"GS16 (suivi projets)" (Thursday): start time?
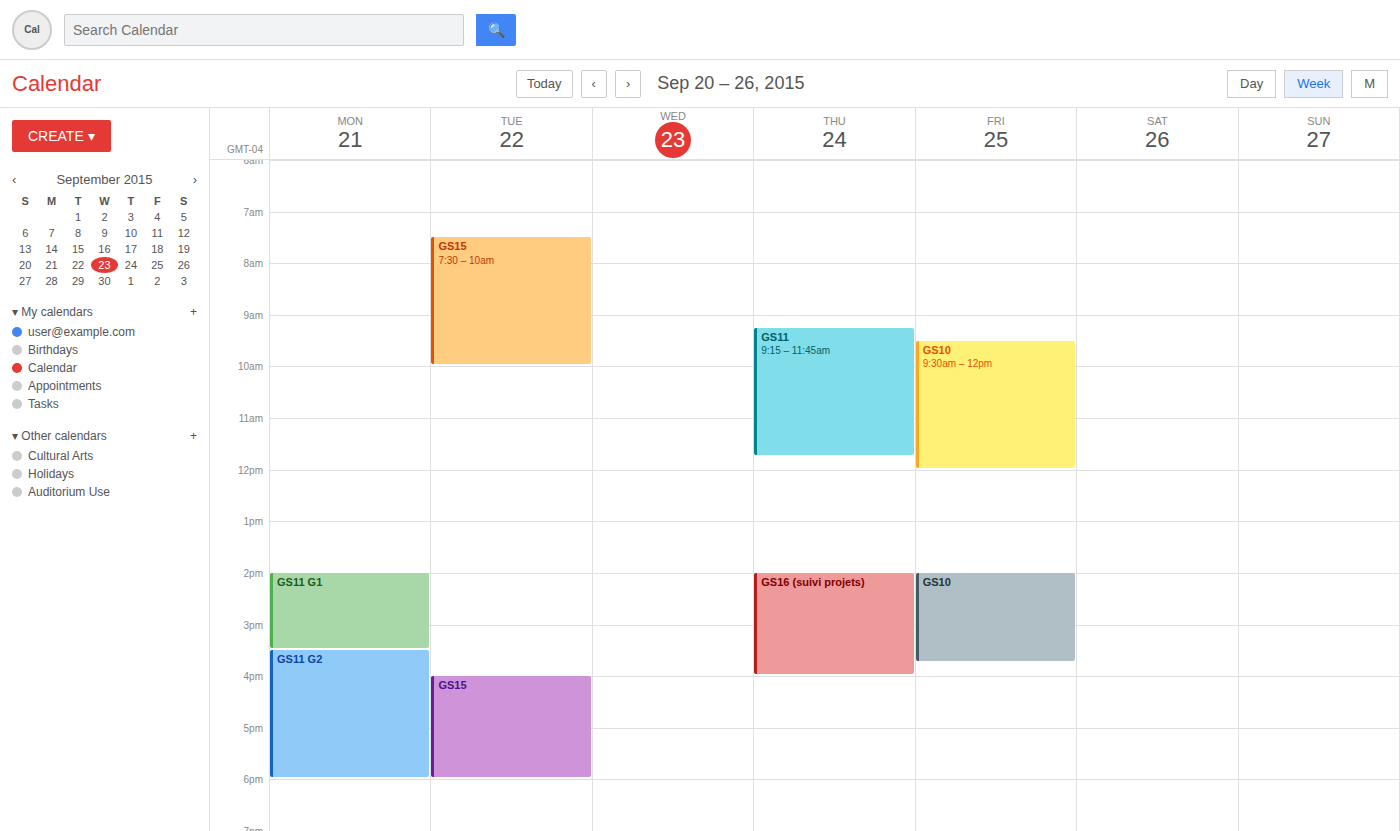
14:00